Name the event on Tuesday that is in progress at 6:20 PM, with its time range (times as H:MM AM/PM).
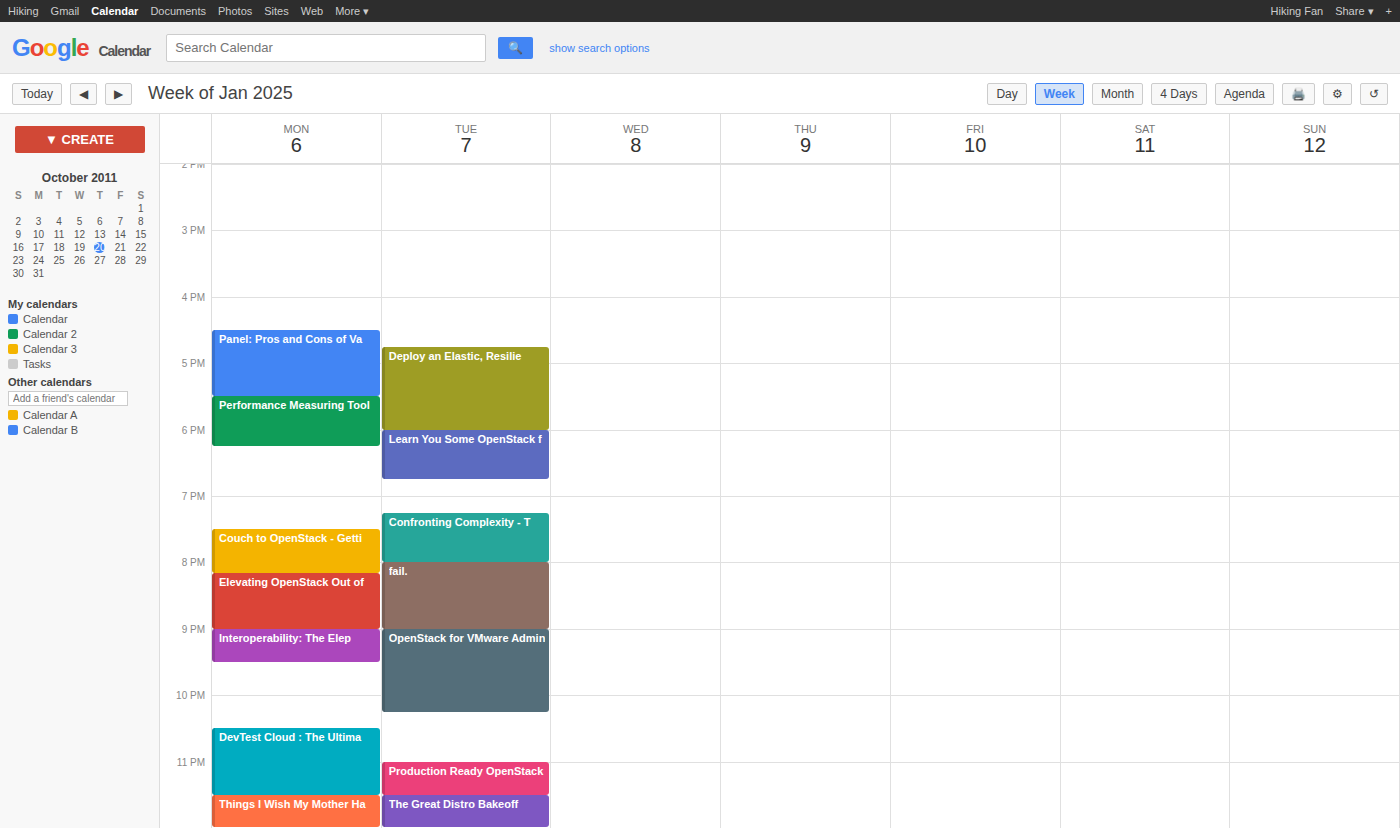
"Learn You Some OpenStack f", 6:00 PM to 6:45 PM